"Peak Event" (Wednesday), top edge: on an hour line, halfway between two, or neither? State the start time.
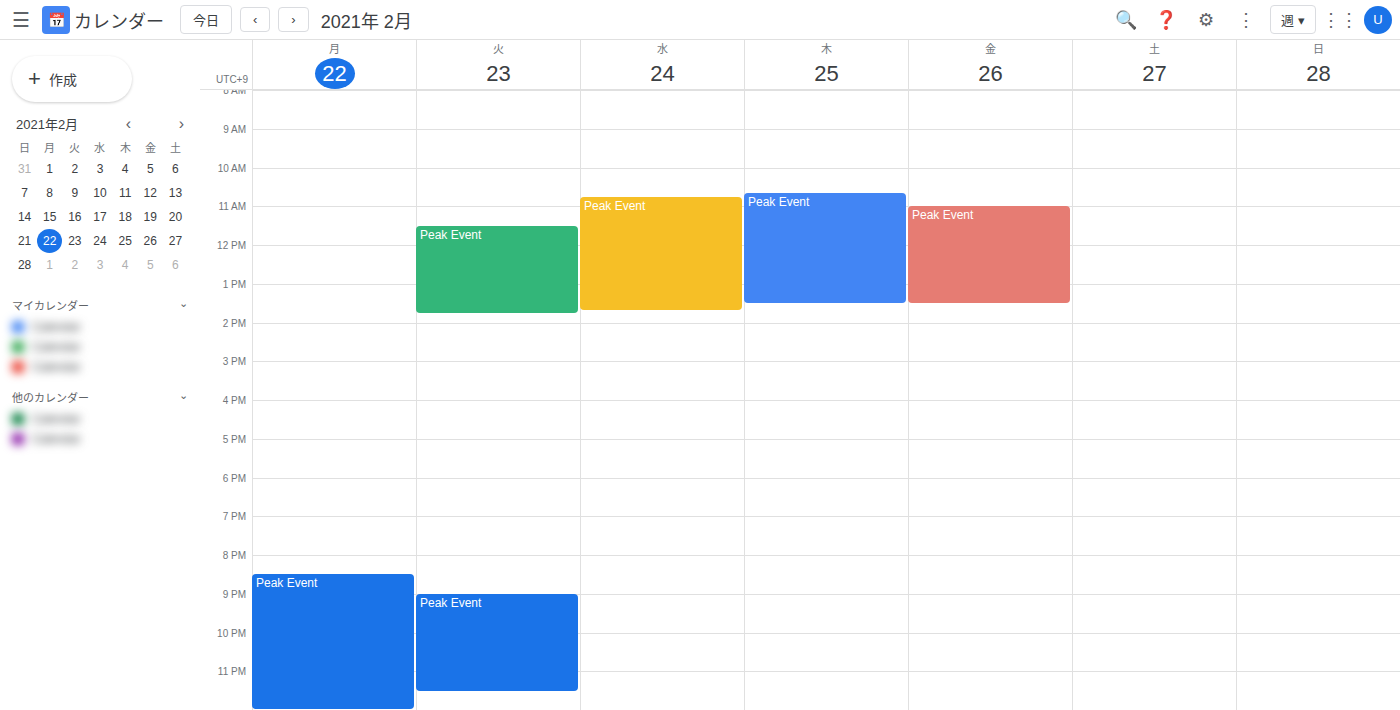
10:45 AM -- neither: three quarters of the way from the 10 AM line to the 11 AM line.